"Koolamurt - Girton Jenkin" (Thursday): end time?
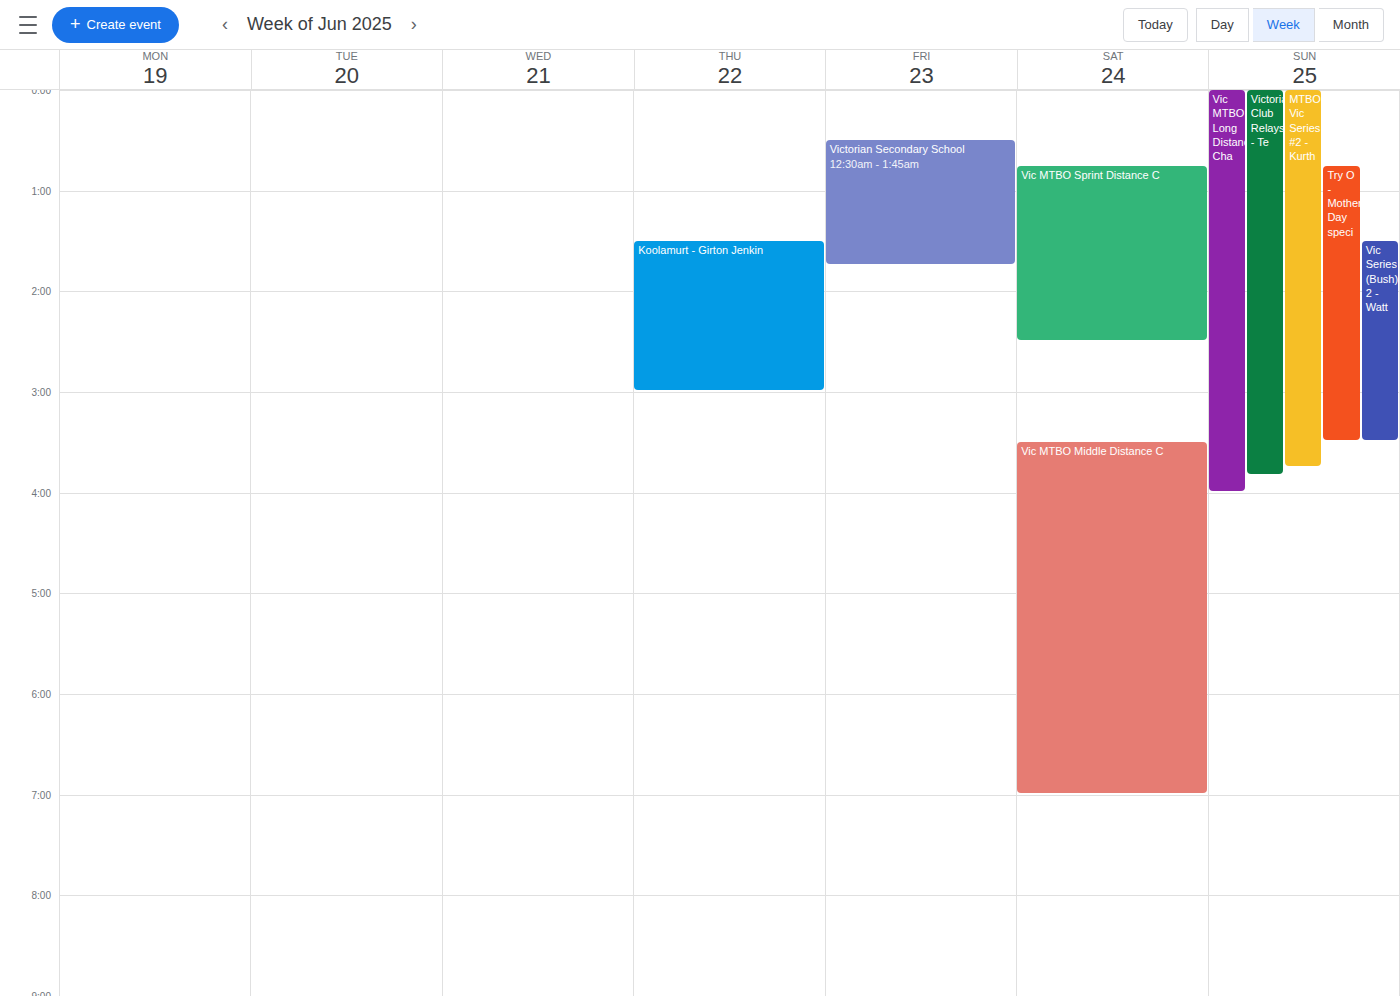
3:00 AM